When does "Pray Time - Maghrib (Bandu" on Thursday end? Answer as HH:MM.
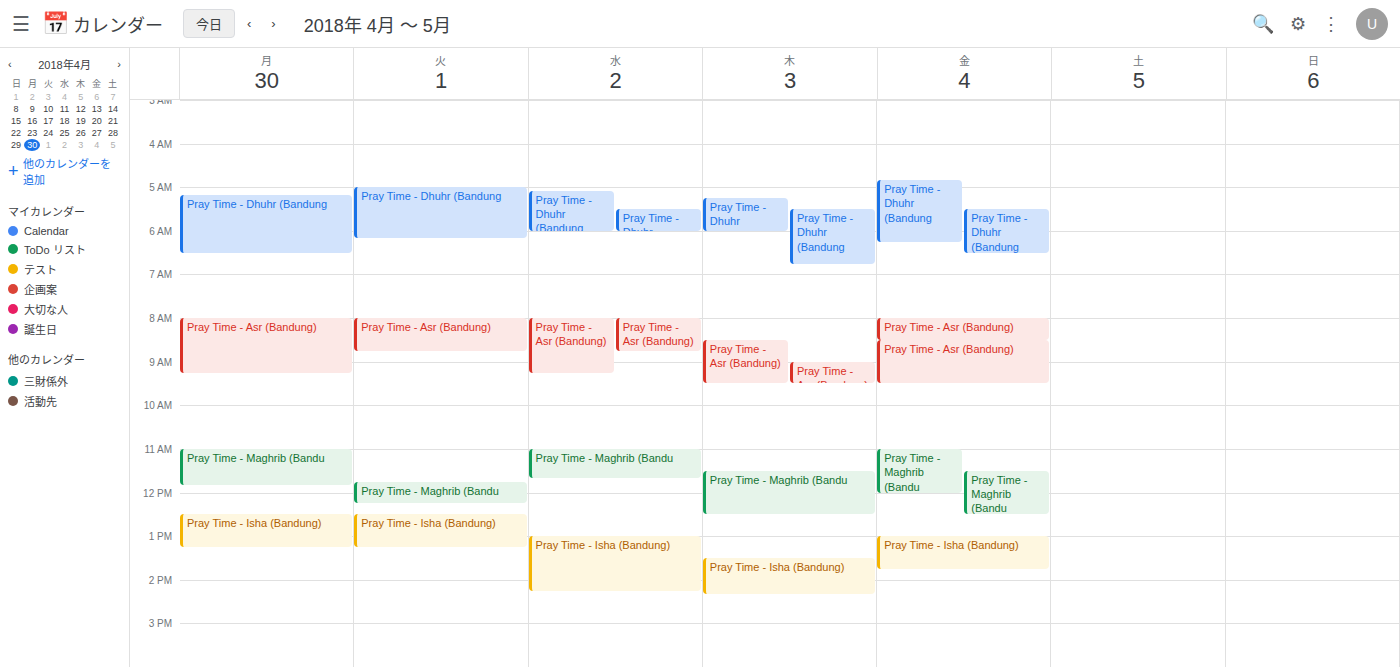
12:30